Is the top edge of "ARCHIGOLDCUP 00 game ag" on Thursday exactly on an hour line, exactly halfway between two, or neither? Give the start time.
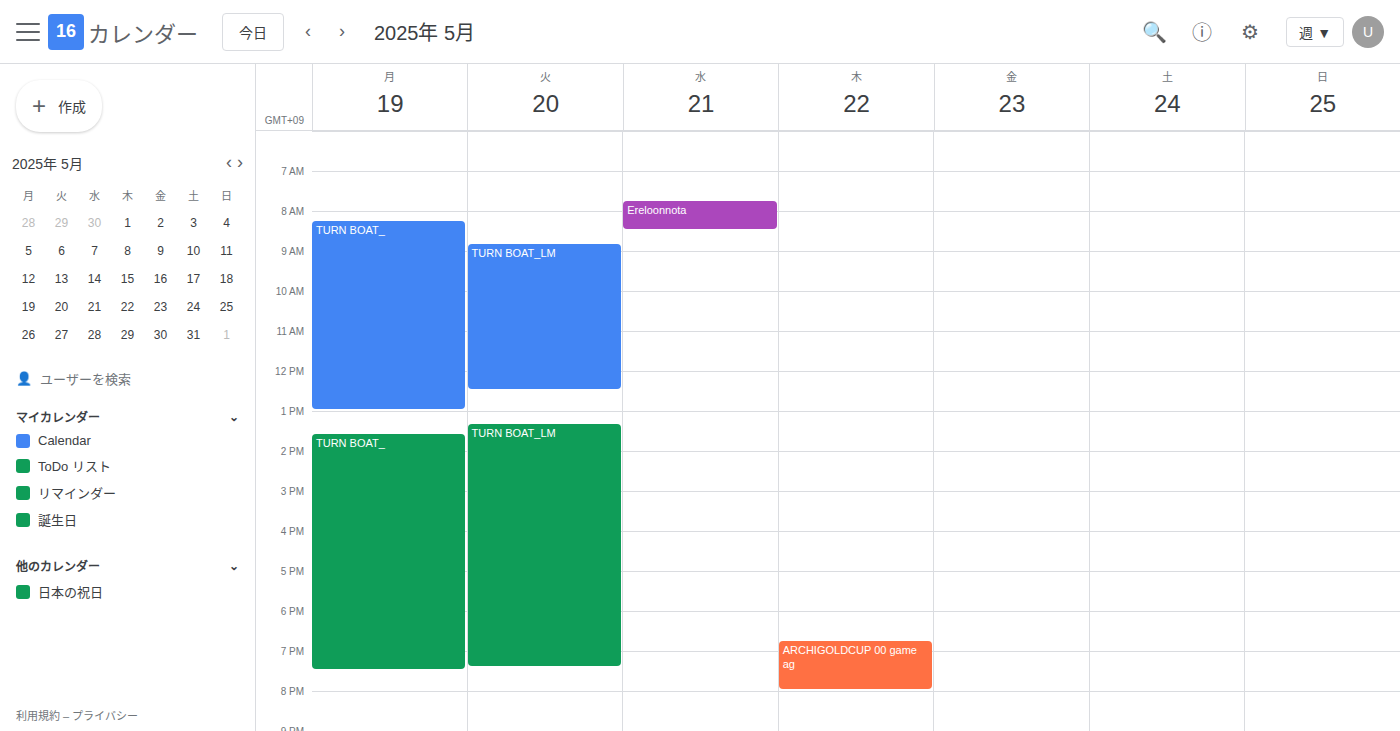
6:45 PM -- neither: three quarters of the way from the 6 PM line to the 7 PM line.